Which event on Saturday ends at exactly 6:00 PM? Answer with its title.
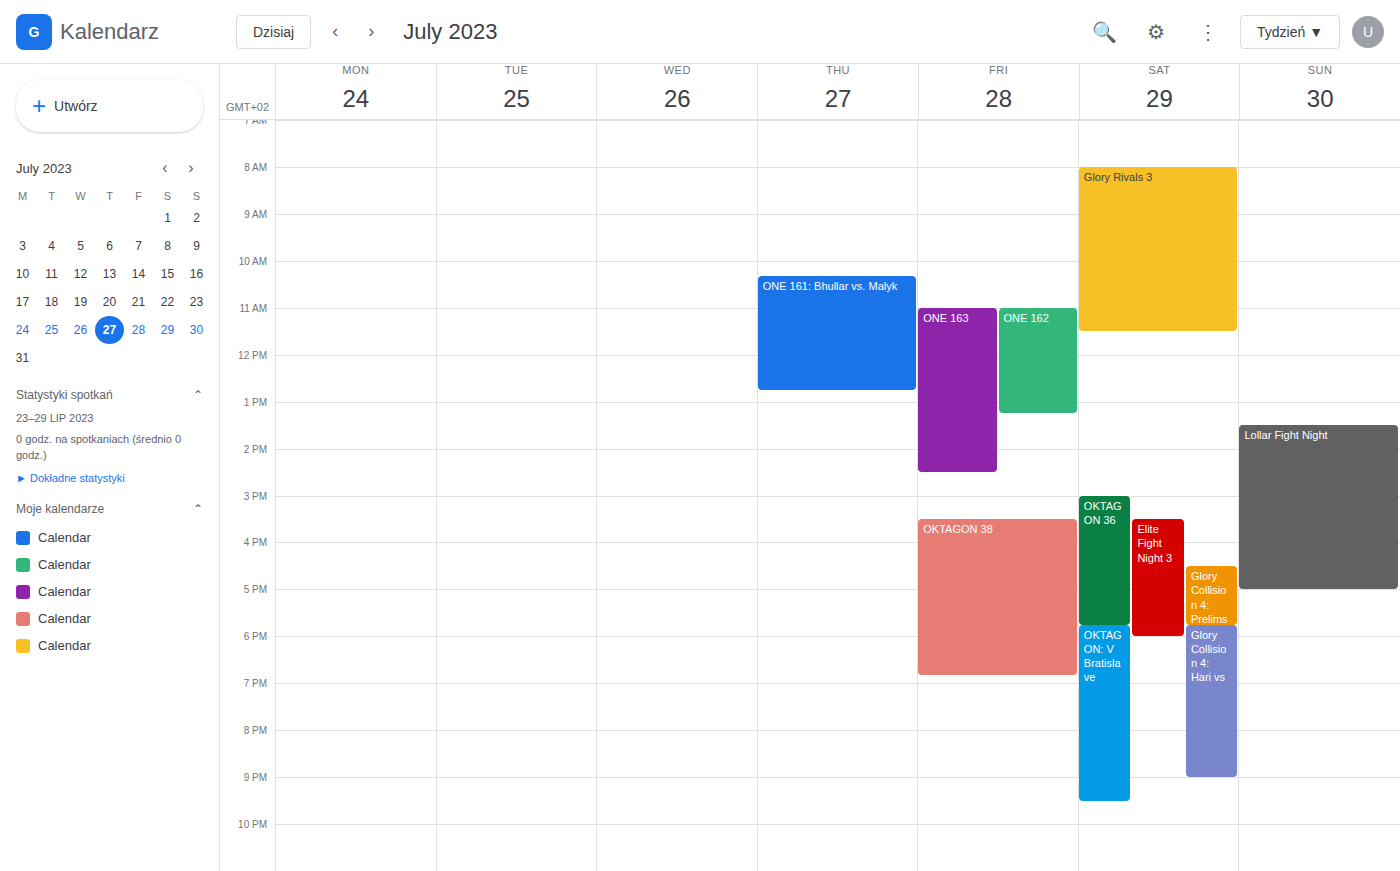
"Elite Fight Night 3"